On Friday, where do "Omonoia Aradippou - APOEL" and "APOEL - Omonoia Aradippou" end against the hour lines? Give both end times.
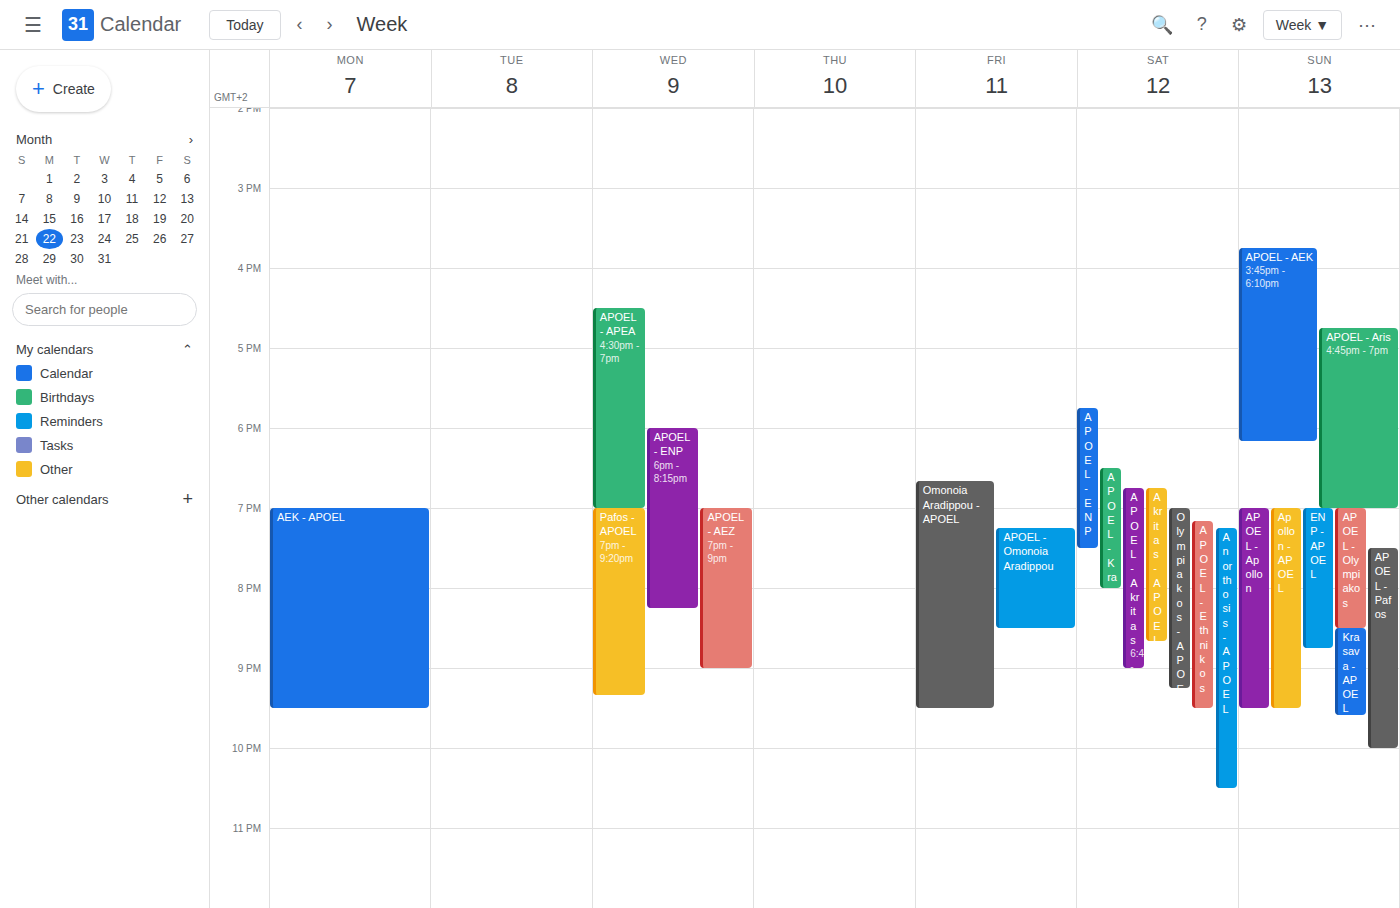
"Omonoia Aradippou - APOEL": 21:30, halfway between the 21:00 and 22:00 lines. "APOEL - Omonoia Aradippou": 20:30, halfway between the 20:00 and 21:00 lines.